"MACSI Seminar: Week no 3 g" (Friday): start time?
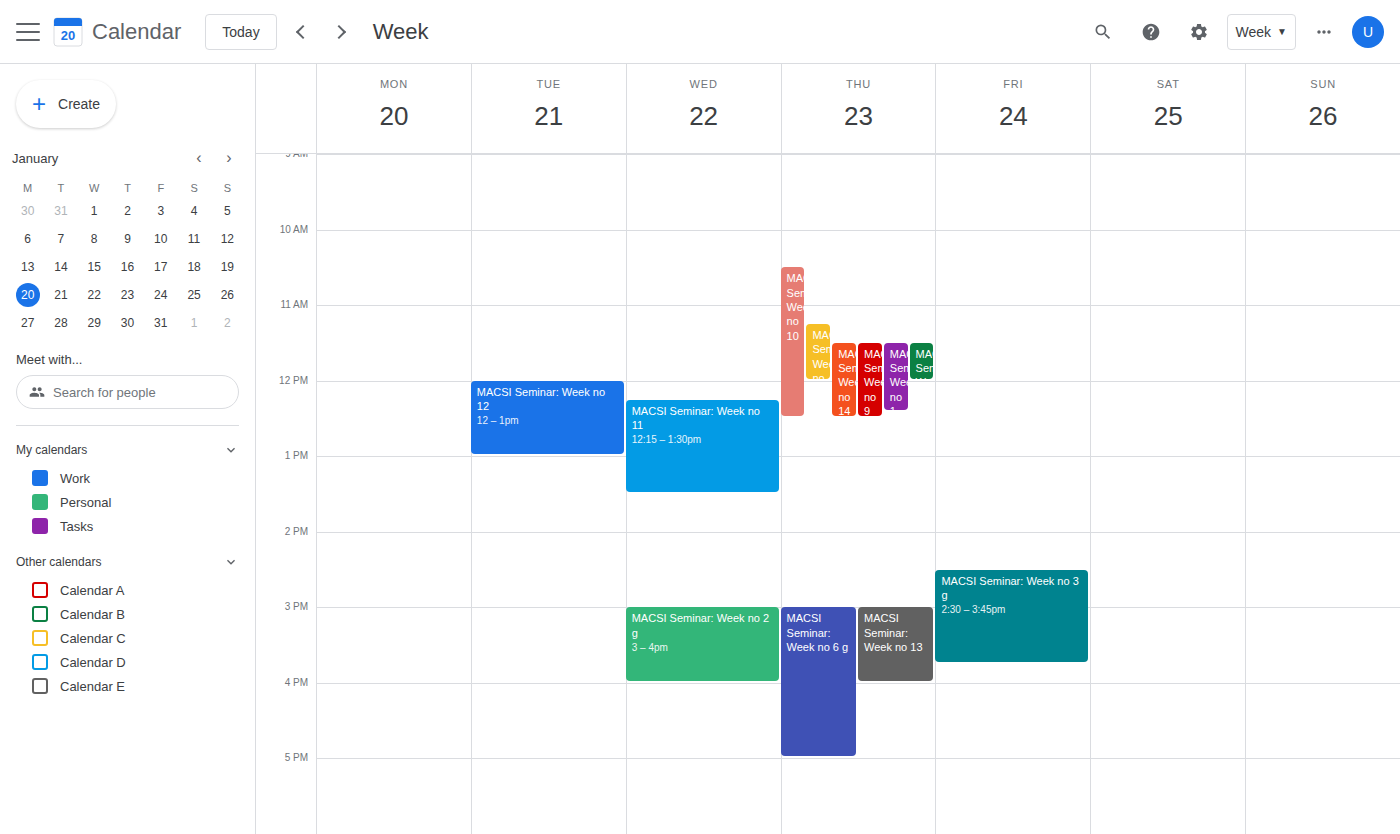
2:30 PM